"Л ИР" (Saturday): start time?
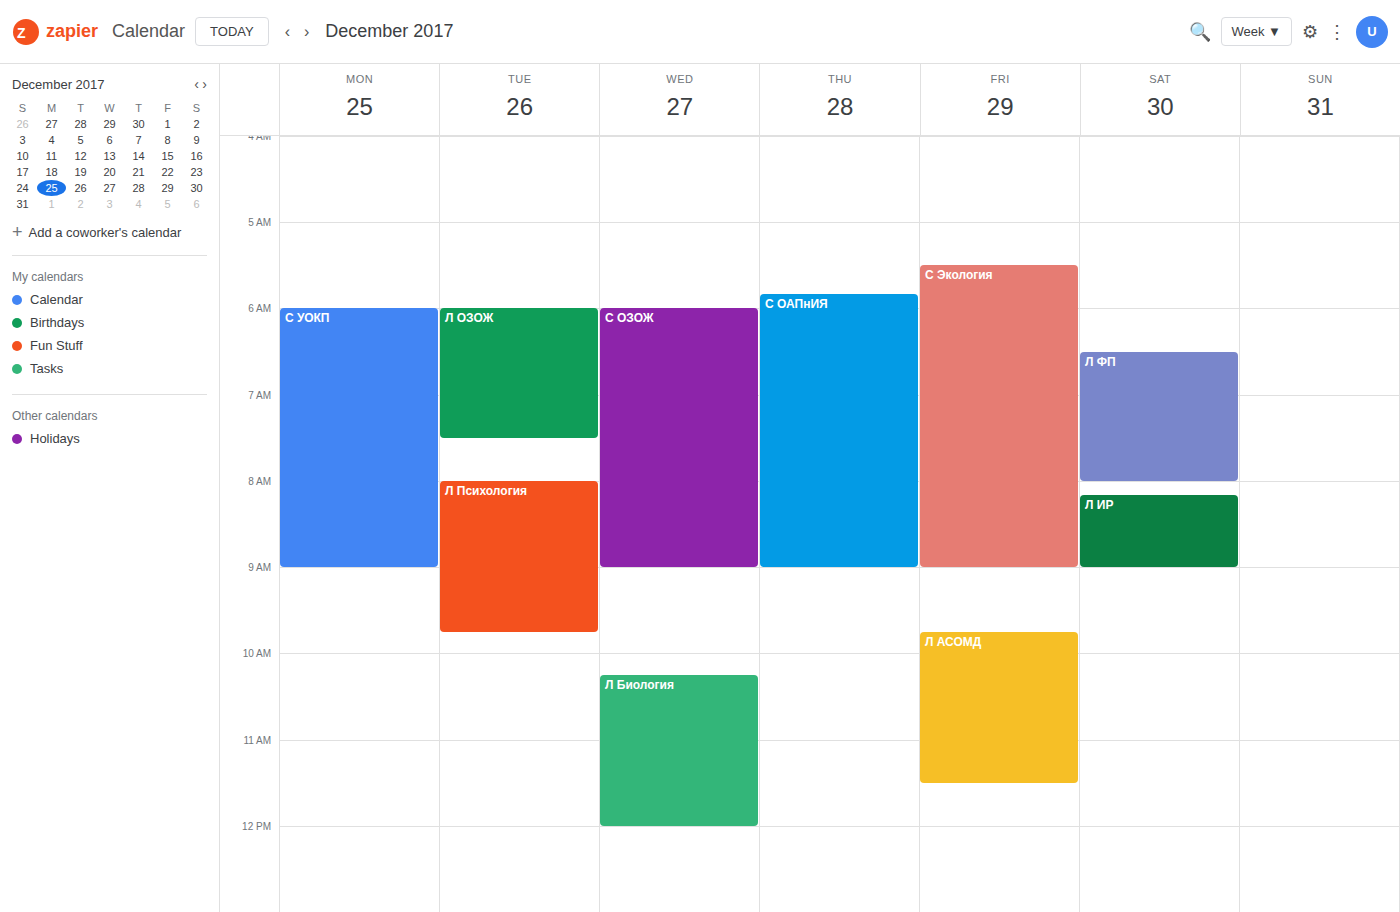
08:10